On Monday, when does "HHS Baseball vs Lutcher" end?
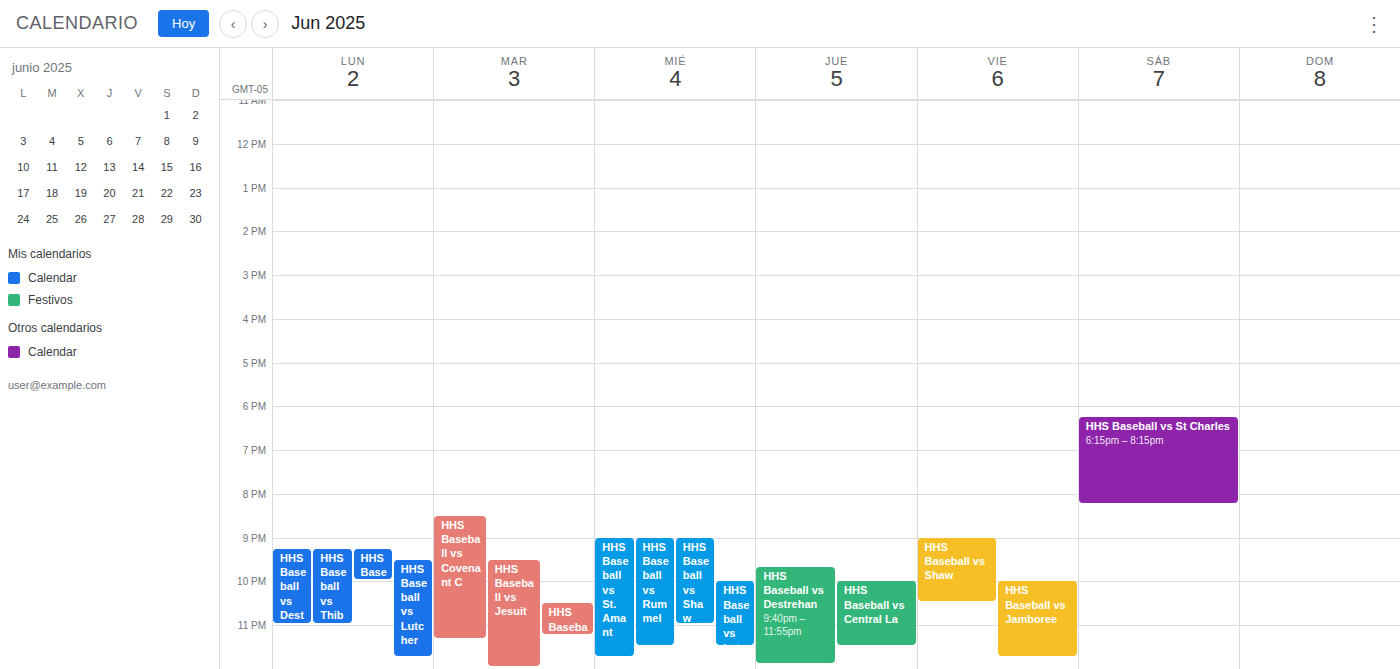
23:45